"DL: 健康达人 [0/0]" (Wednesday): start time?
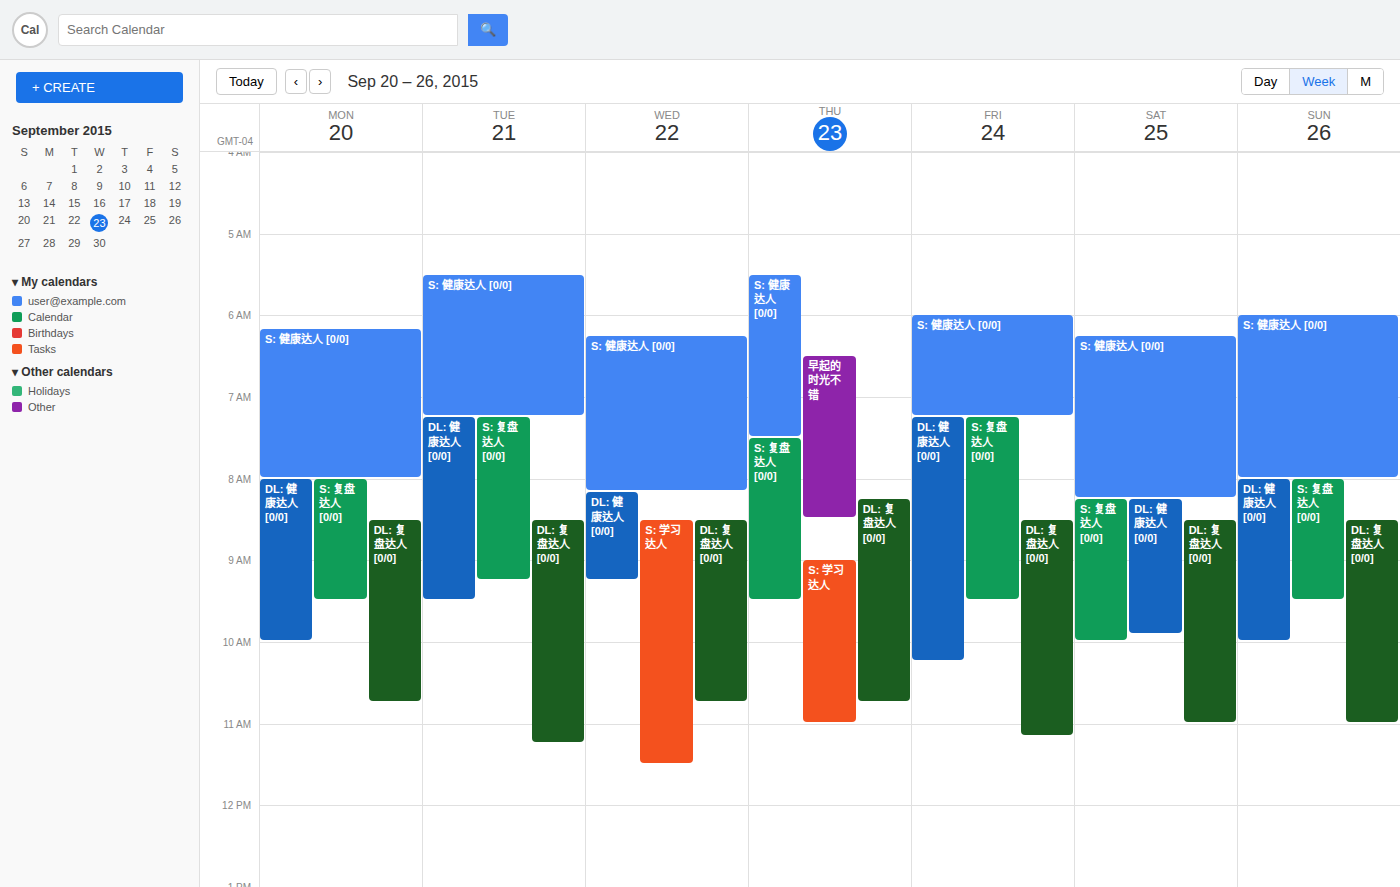
8:10 AM